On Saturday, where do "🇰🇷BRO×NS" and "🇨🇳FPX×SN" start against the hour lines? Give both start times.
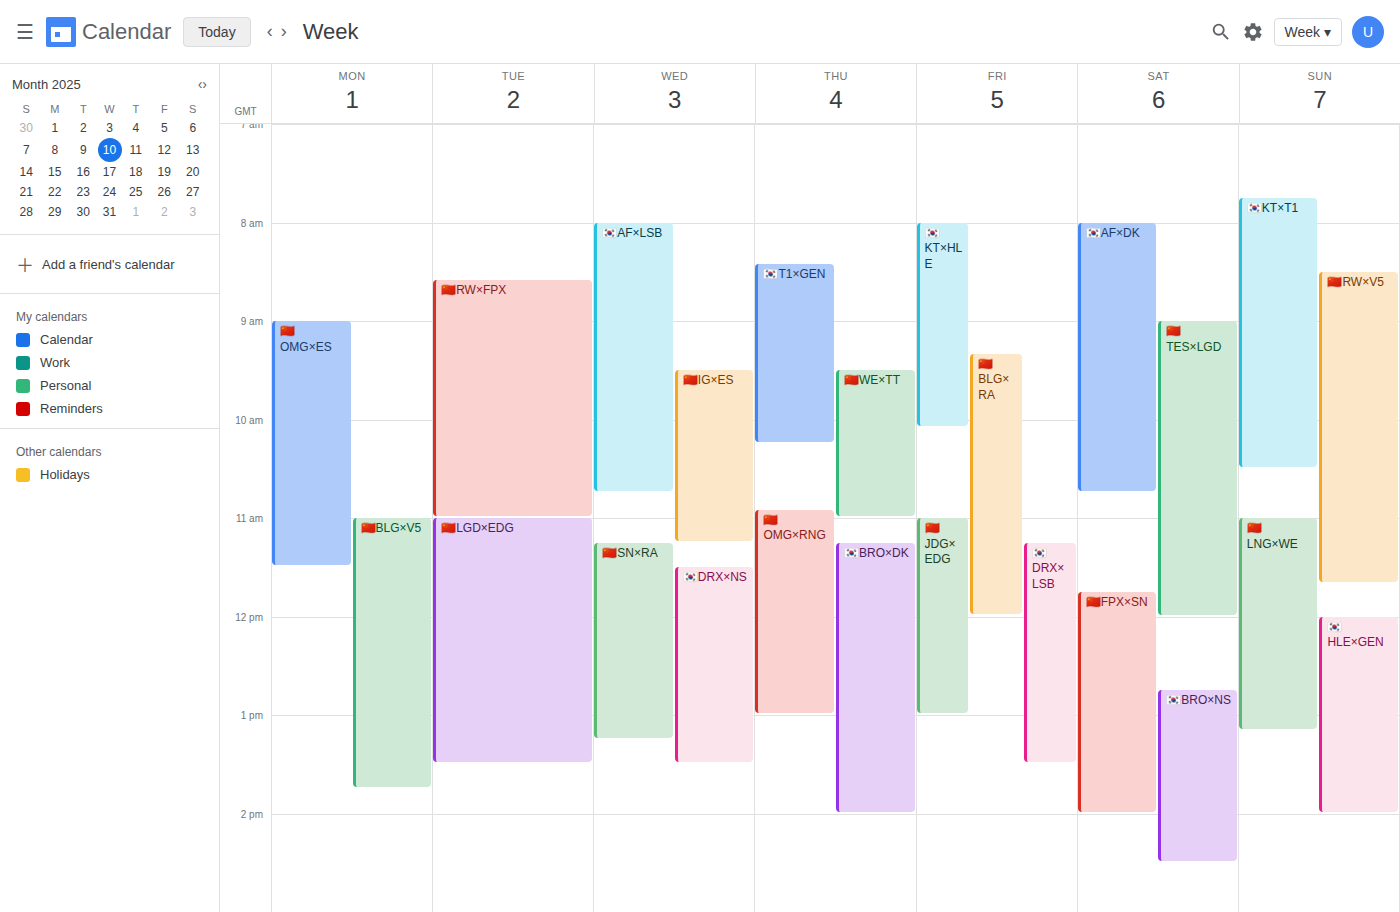
"🇰🇷BRO×NS": 12:45 PM, neither: three quarters of the way from the 12 PM line to the 1 PM line. "🇨🇳FPX×SN": 11:45 AM, neither: three quarters of the way from the 11 AM line to the 12 PM line.